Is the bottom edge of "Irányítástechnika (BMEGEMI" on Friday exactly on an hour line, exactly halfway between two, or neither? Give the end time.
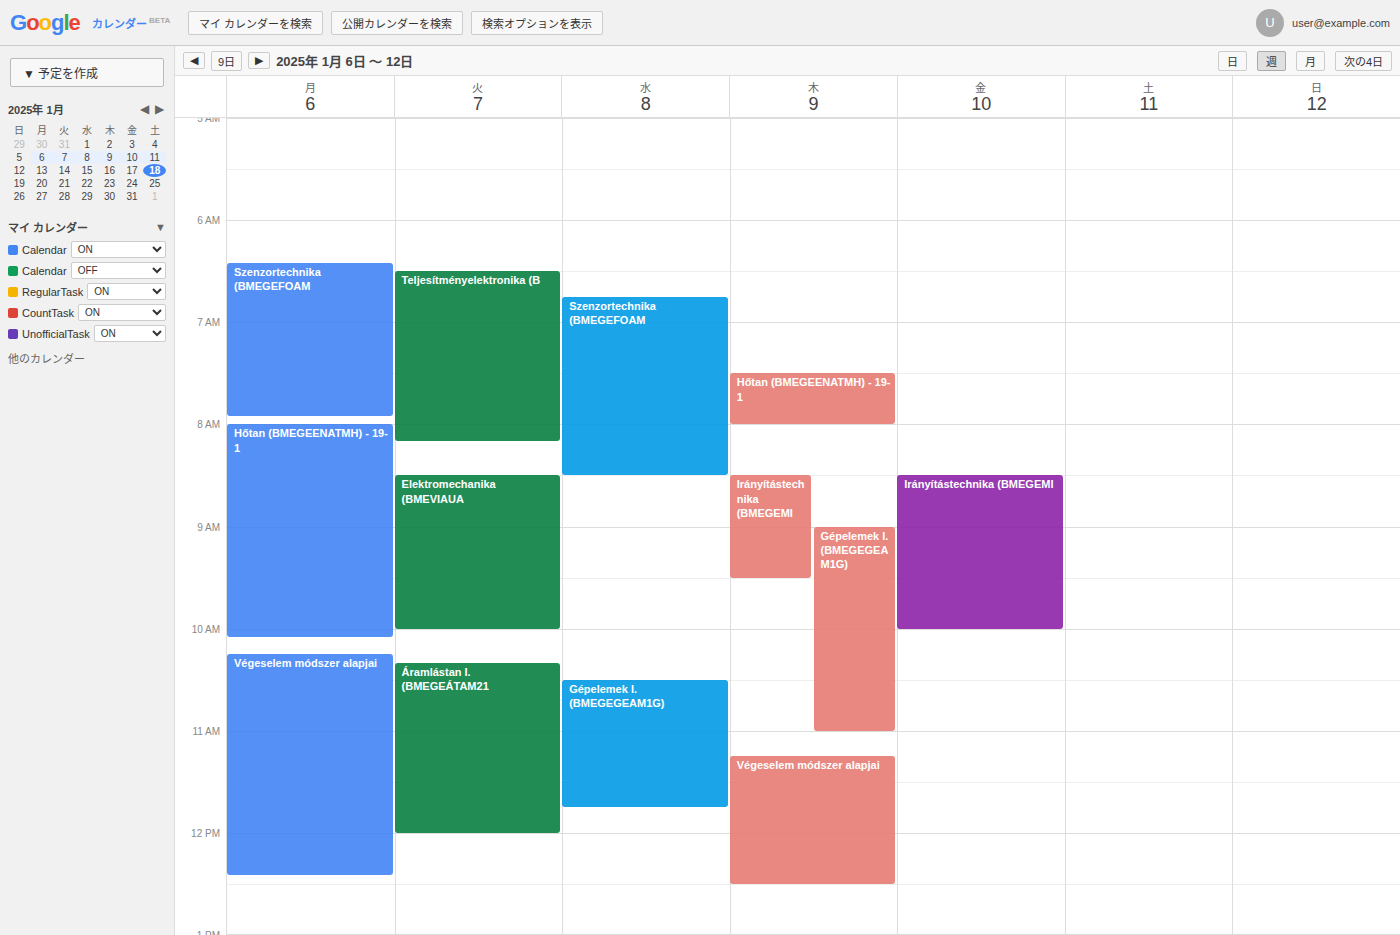
10:00 -- exactly on the 10:00 line.